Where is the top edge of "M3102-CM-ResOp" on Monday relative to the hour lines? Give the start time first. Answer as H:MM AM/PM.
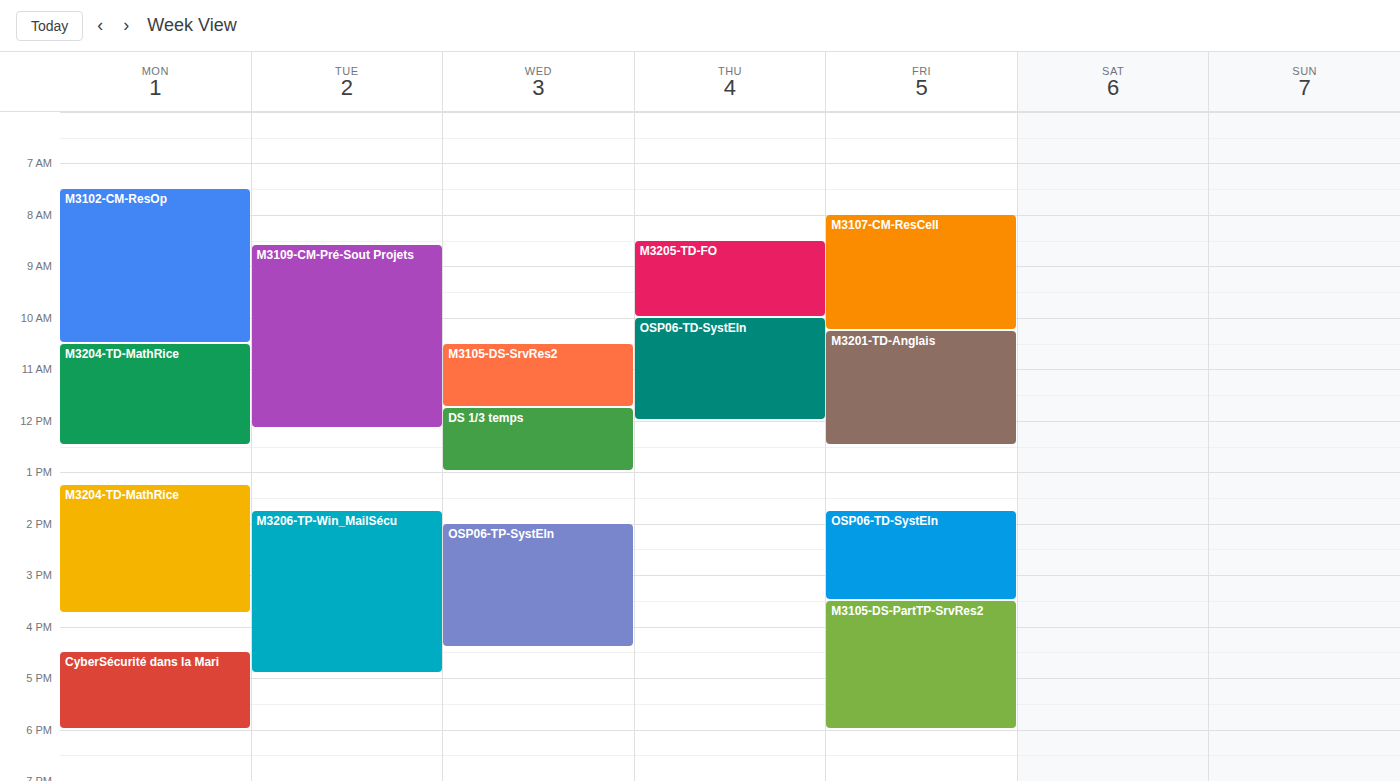
7:30 AM -- halfway between the 7 AM and 8 AM lines.